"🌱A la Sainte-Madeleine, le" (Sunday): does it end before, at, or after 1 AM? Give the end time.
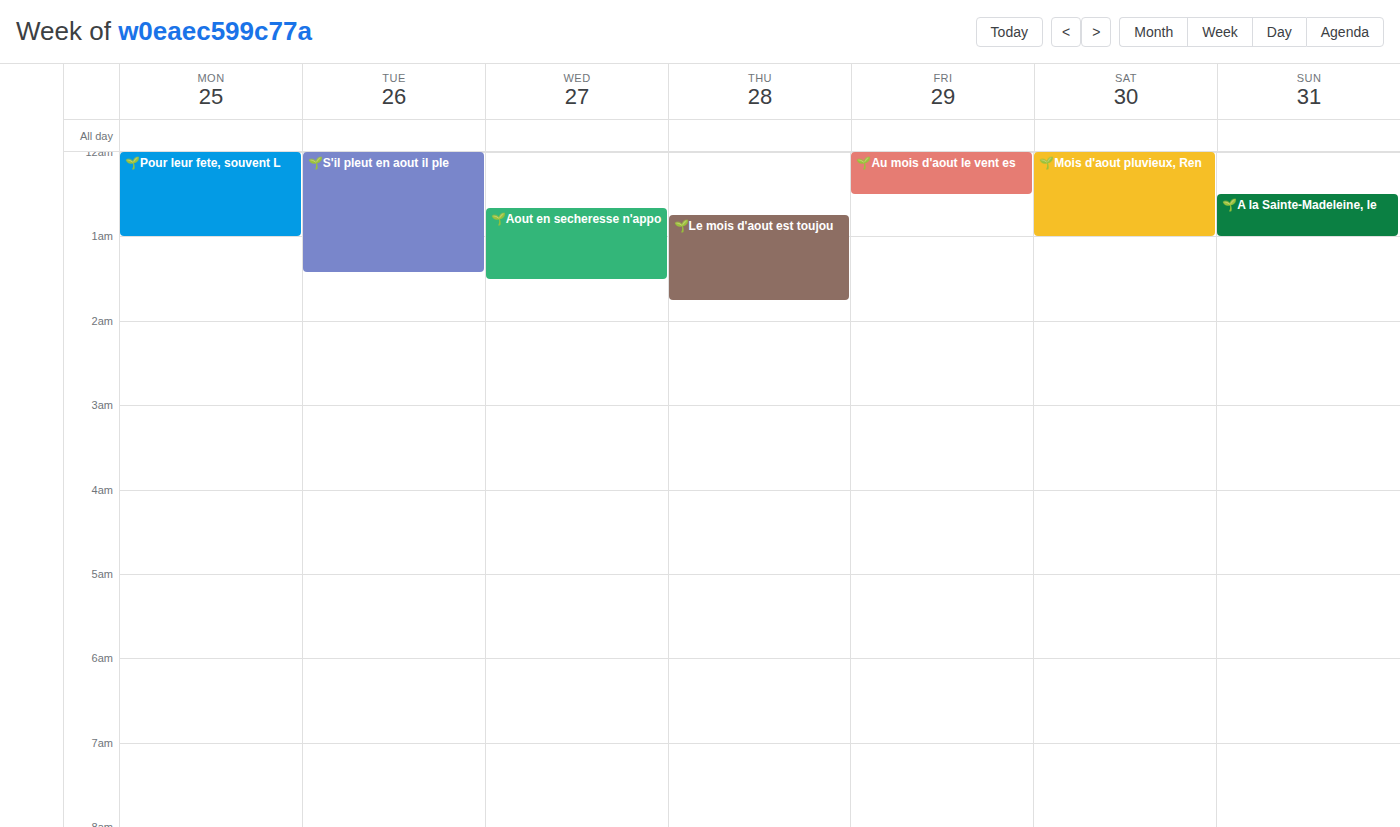
1:00 AM -- exactly at 1 AM, on the 1 AM line.